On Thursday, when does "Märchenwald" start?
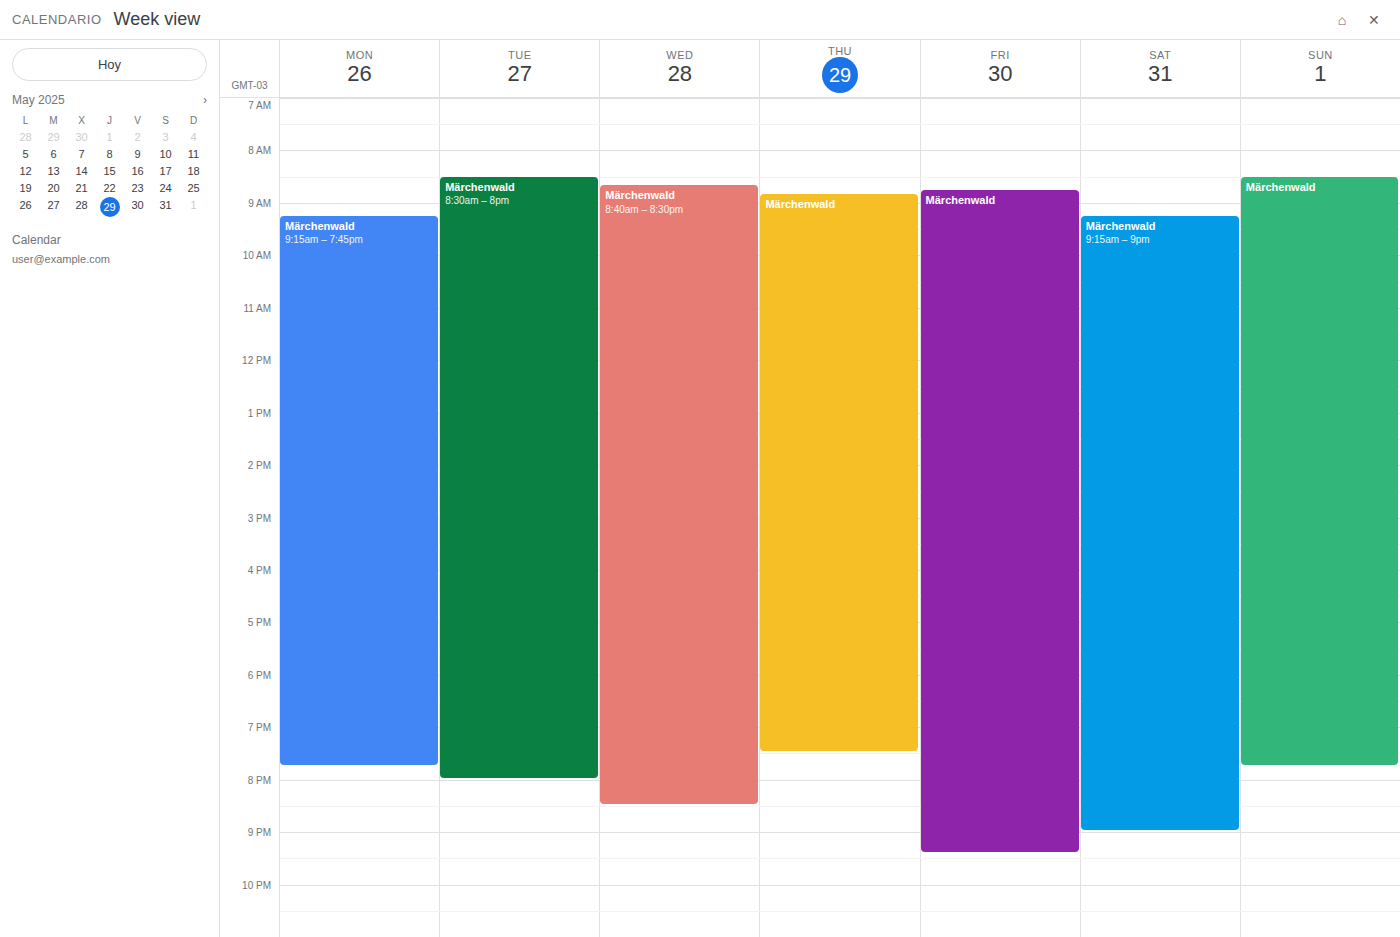
8:50 AM